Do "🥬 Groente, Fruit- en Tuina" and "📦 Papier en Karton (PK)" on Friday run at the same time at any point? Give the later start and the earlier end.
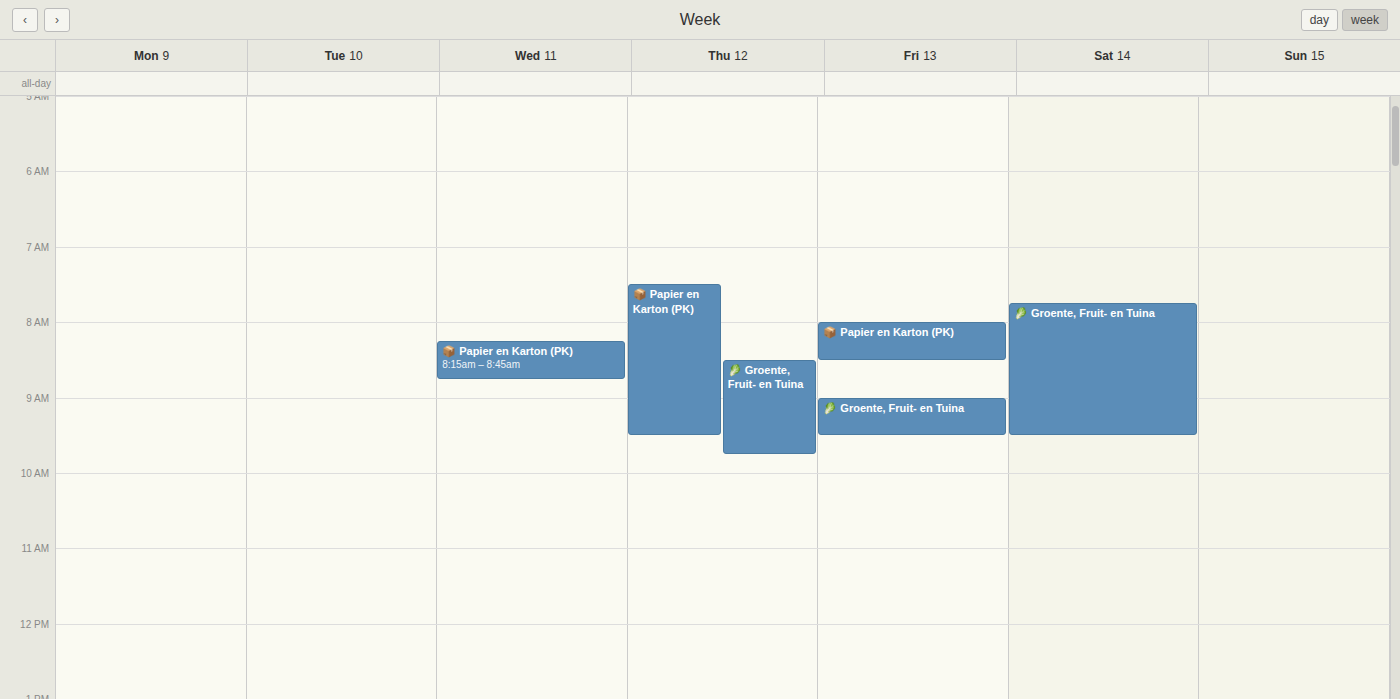
"📦 Papier en Karton (PK)" ends at 8:30 AM and "🥬 Groente, Fruit- en Tuina" starts at 9:00 AM -- no overlap.